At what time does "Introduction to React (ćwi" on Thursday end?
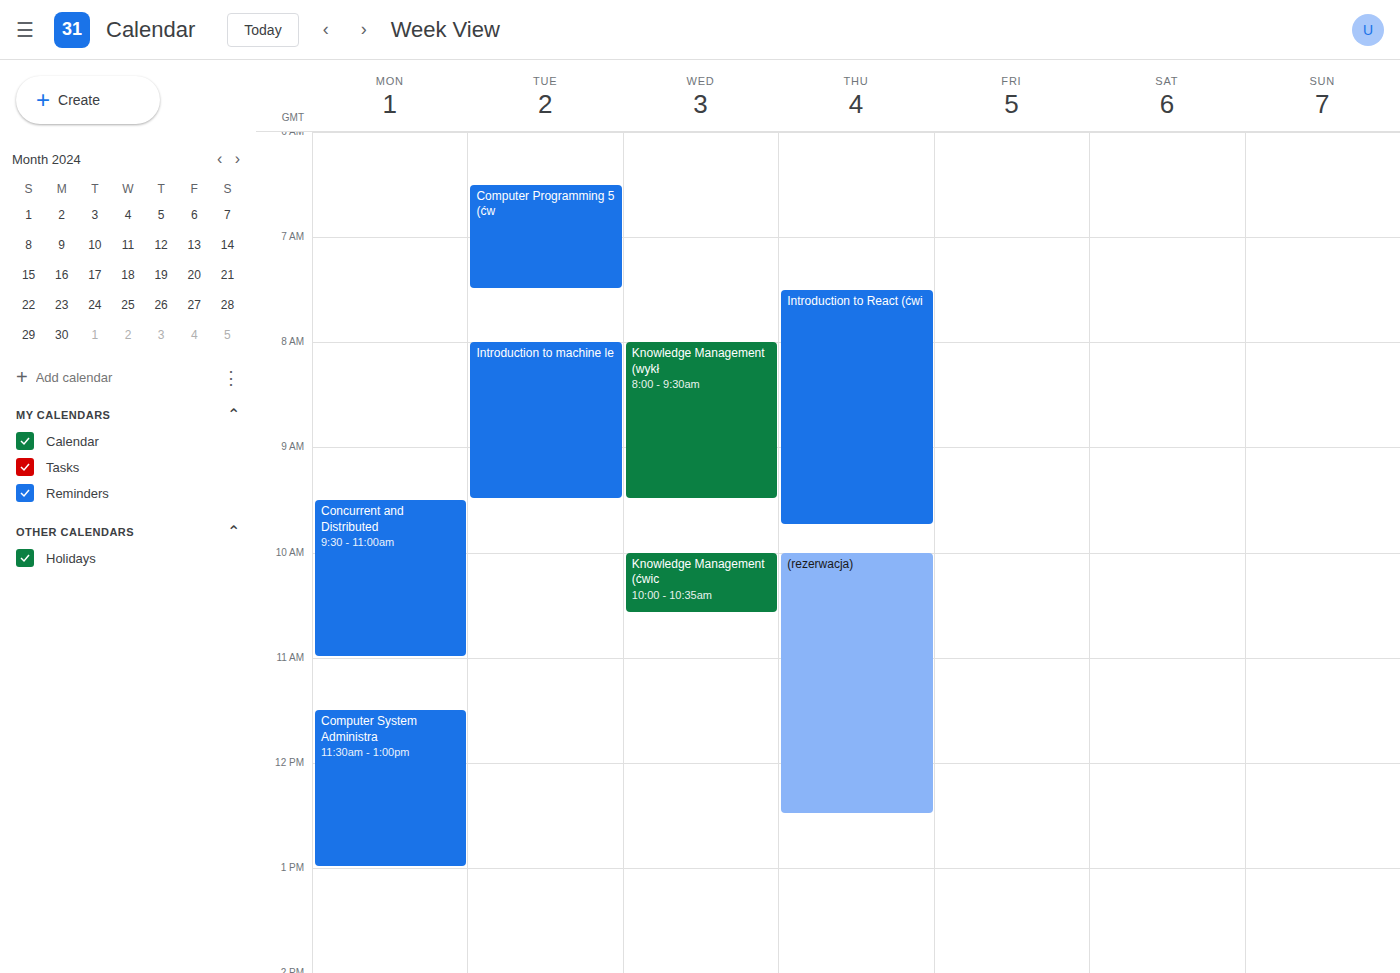
09:45